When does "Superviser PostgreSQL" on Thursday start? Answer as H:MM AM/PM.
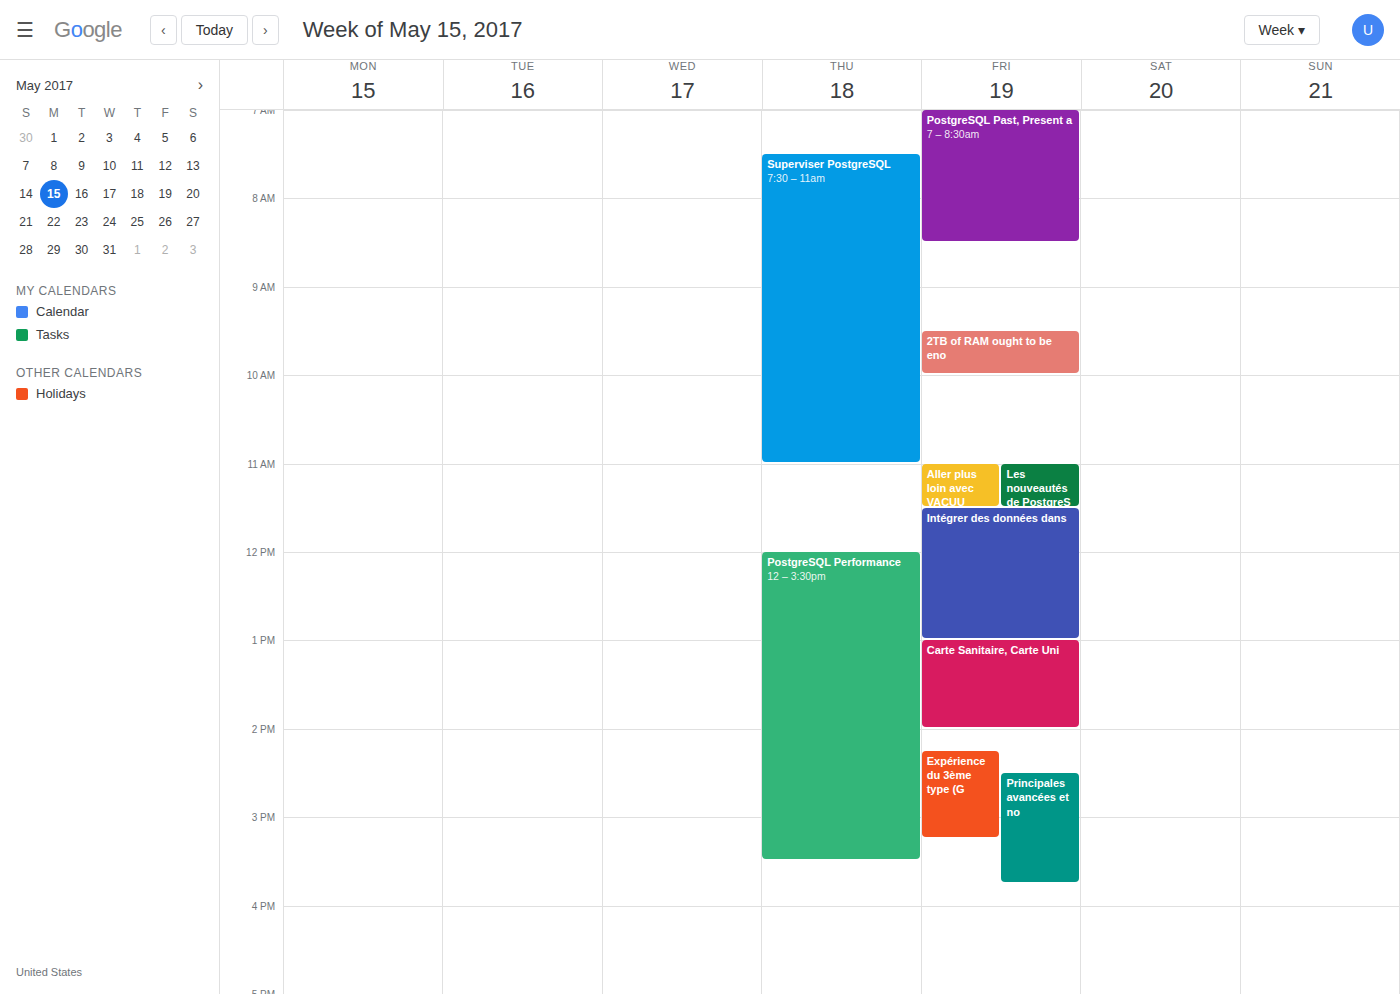
7:30 AM